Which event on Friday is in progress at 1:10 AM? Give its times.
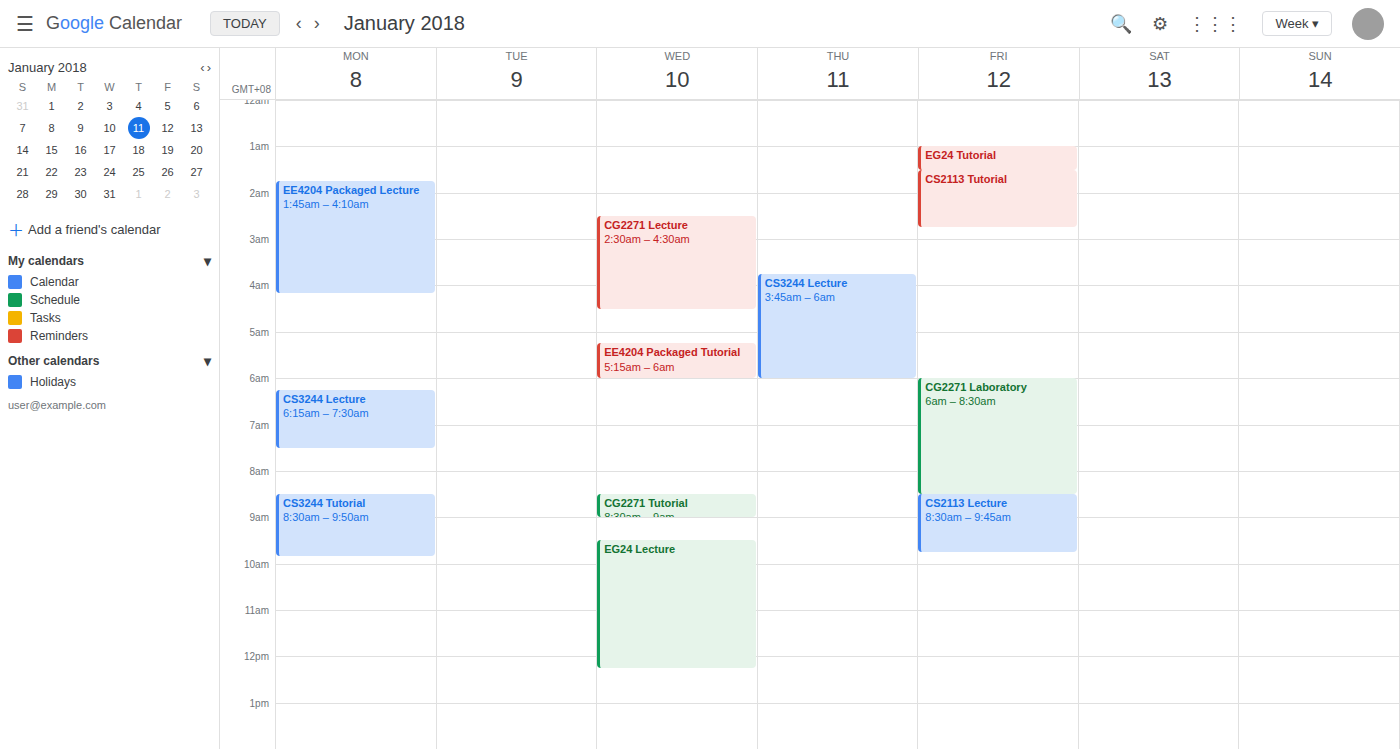
"EG24 Tutorial", 1:00 AM to 1:30 AM